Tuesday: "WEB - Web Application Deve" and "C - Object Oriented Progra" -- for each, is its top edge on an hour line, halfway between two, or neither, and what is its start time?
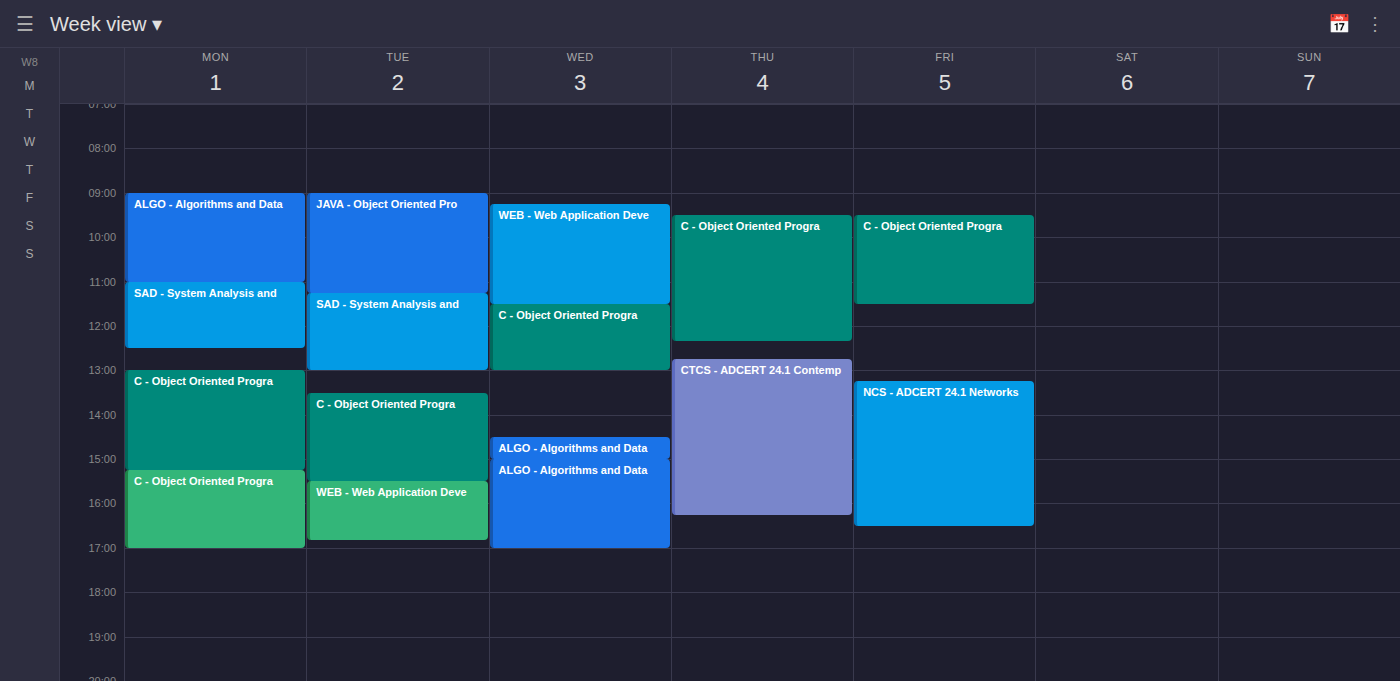
"WEB - Web Application Deve": 3:30 PM, halfway between the 3 PM and 4 PM lines. "C - Object Oriented Progra": 1:30 PM, halfway between the 1 PM and 2 PM lines.